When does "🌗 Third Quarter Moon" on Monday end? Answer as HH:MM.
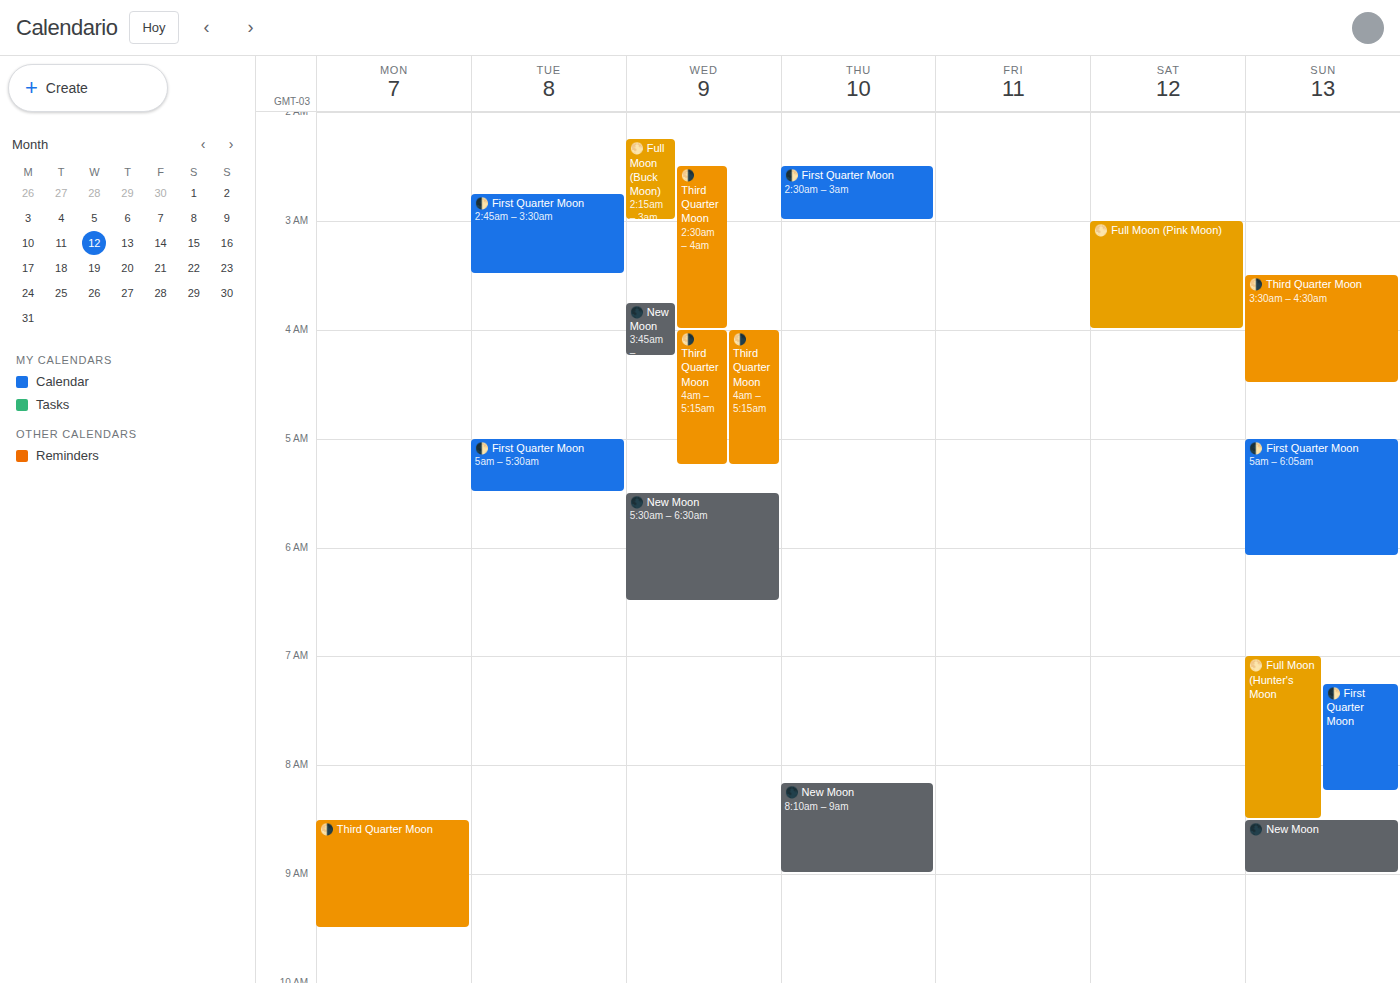
09:30